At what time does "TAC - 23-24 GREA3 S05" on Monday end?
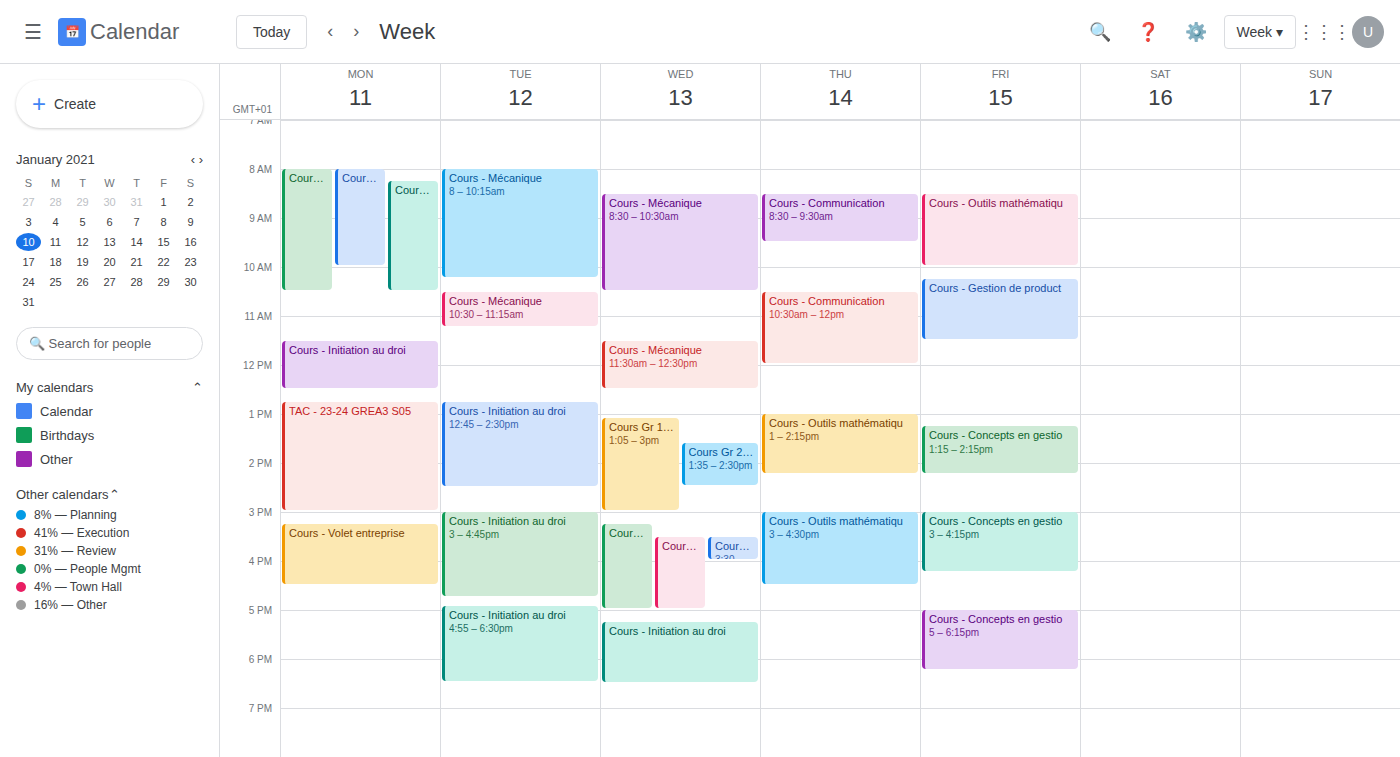
3:00 PM